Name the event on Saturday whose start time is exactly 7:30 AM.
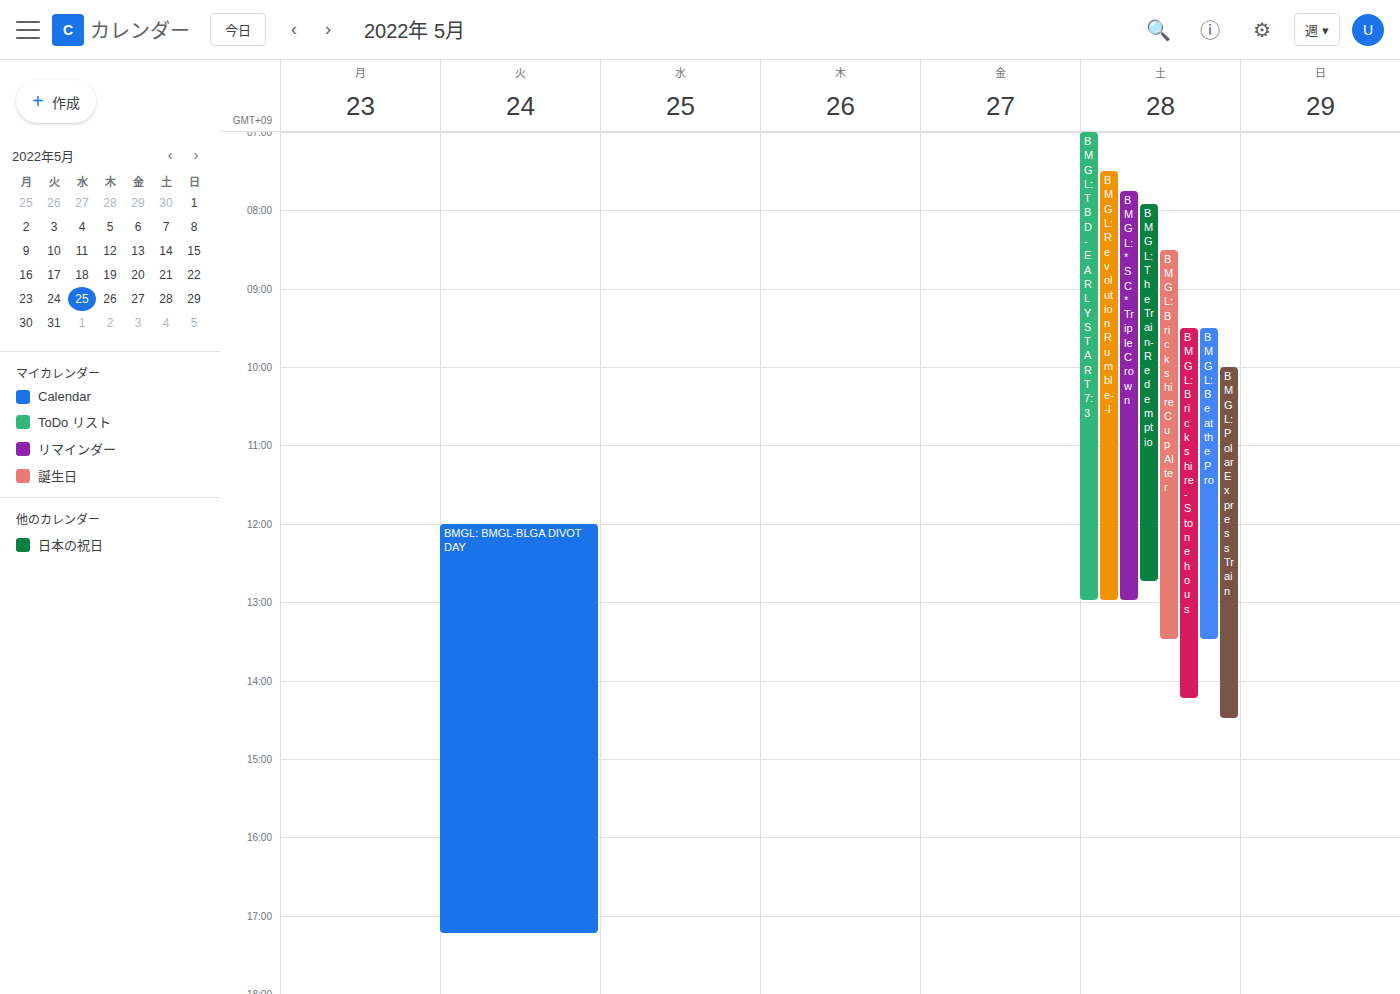
"BMGL: Revolution Rumble--I"